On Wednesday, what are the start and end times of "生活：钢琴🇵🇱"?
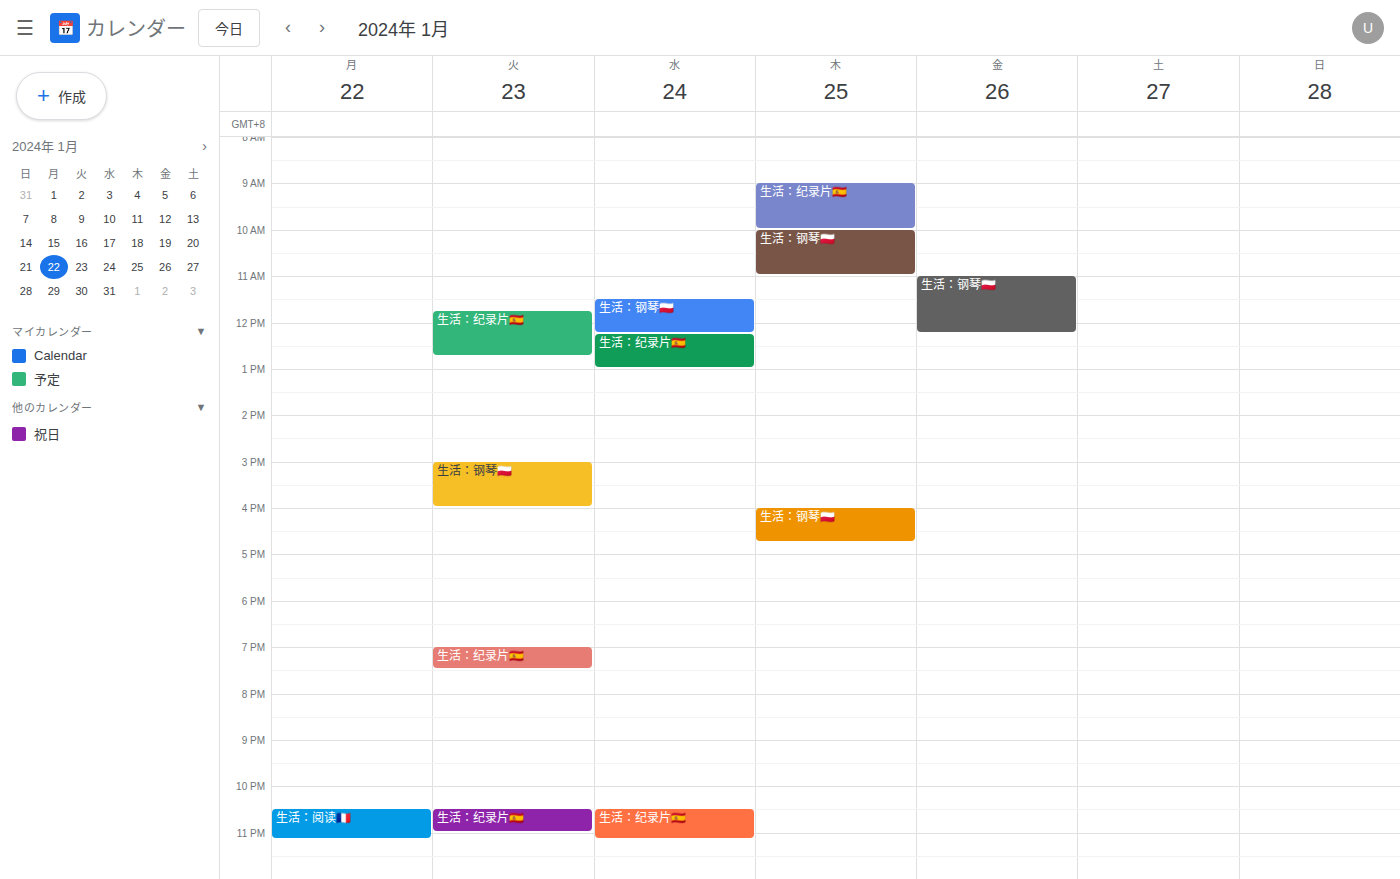
11:30 AM to 12:15 PM